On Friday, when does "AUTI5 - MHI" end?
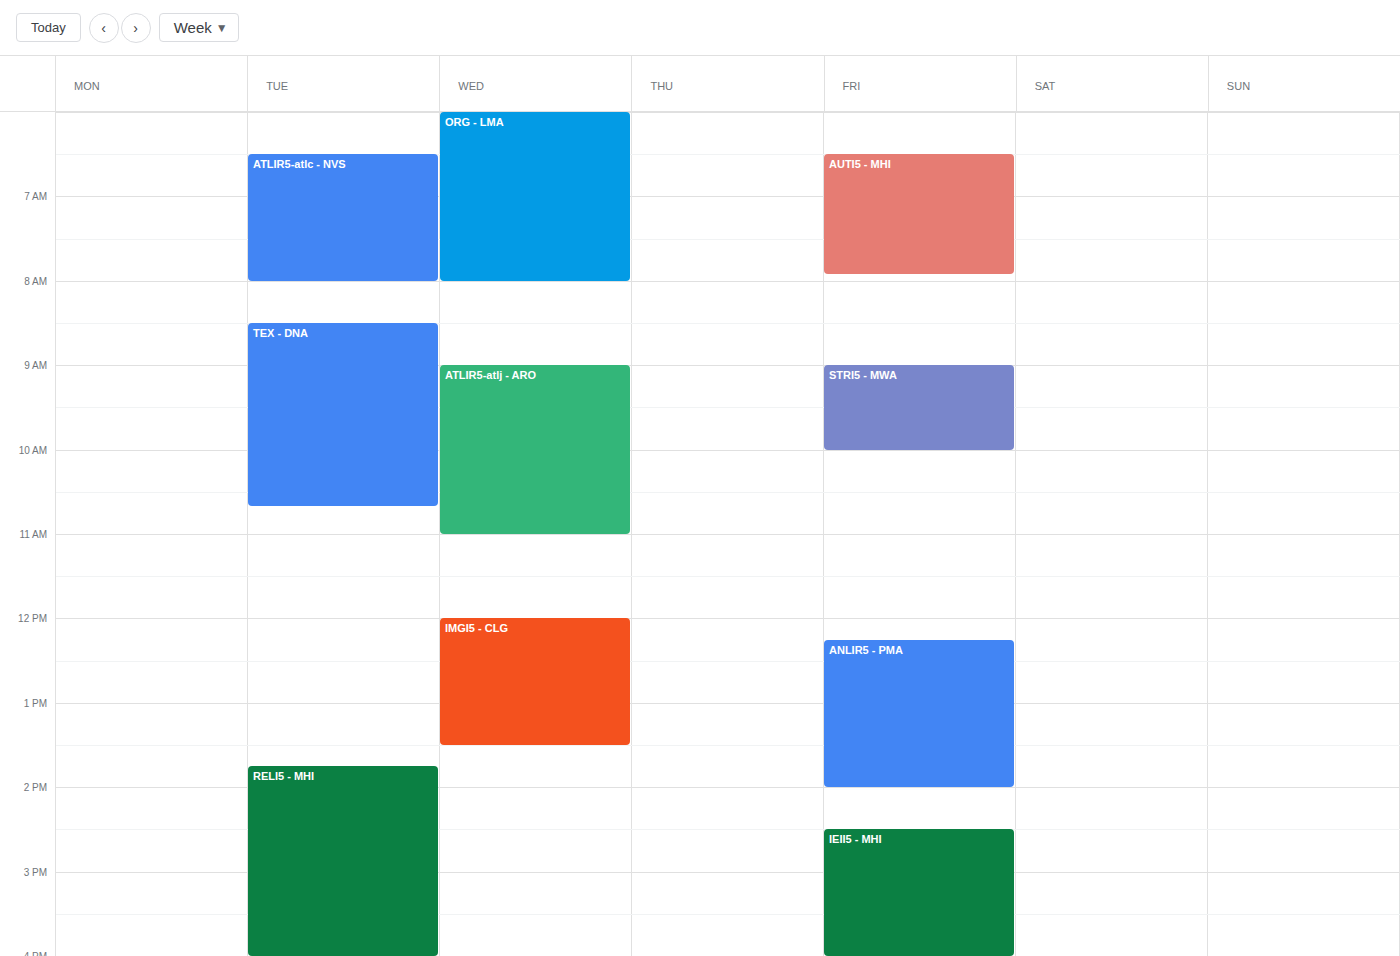
7:55 AM